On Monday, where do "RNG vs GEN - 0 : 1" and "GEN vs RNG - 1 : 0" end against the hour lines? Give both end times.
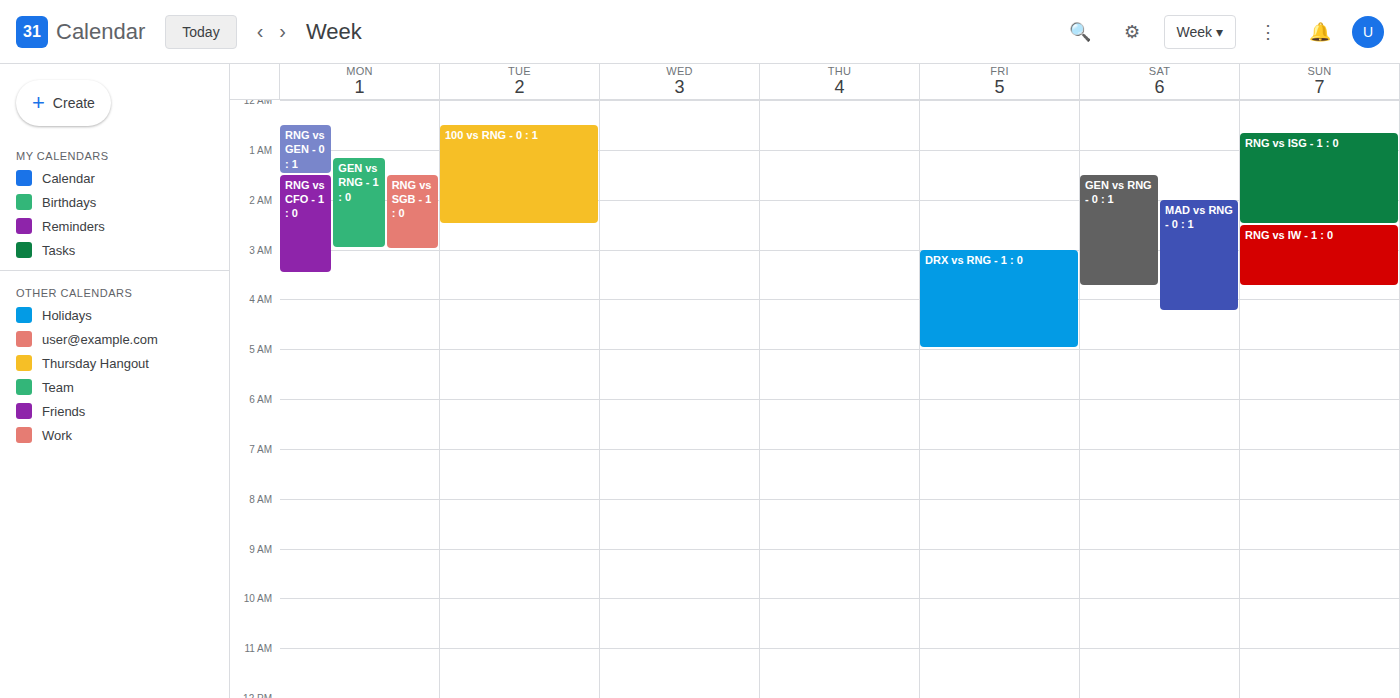
"RNG vs GEN - 0 : 1": 1:30 AM, halfway between the 1 AM and 2 AM lines. "GEN vs RNG - 1 : 0": 3:00 AM, exactly on the 3 AM line.